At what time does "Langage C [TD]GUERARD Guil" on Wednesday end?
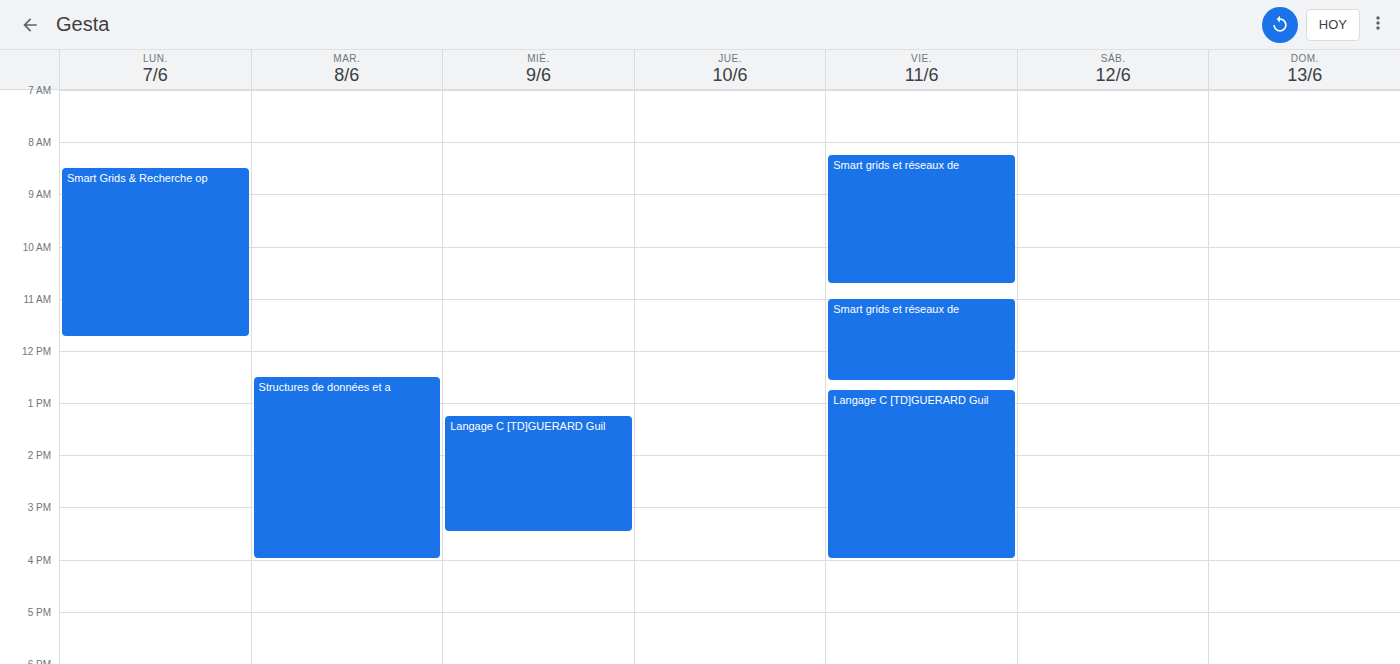
3:30 PM